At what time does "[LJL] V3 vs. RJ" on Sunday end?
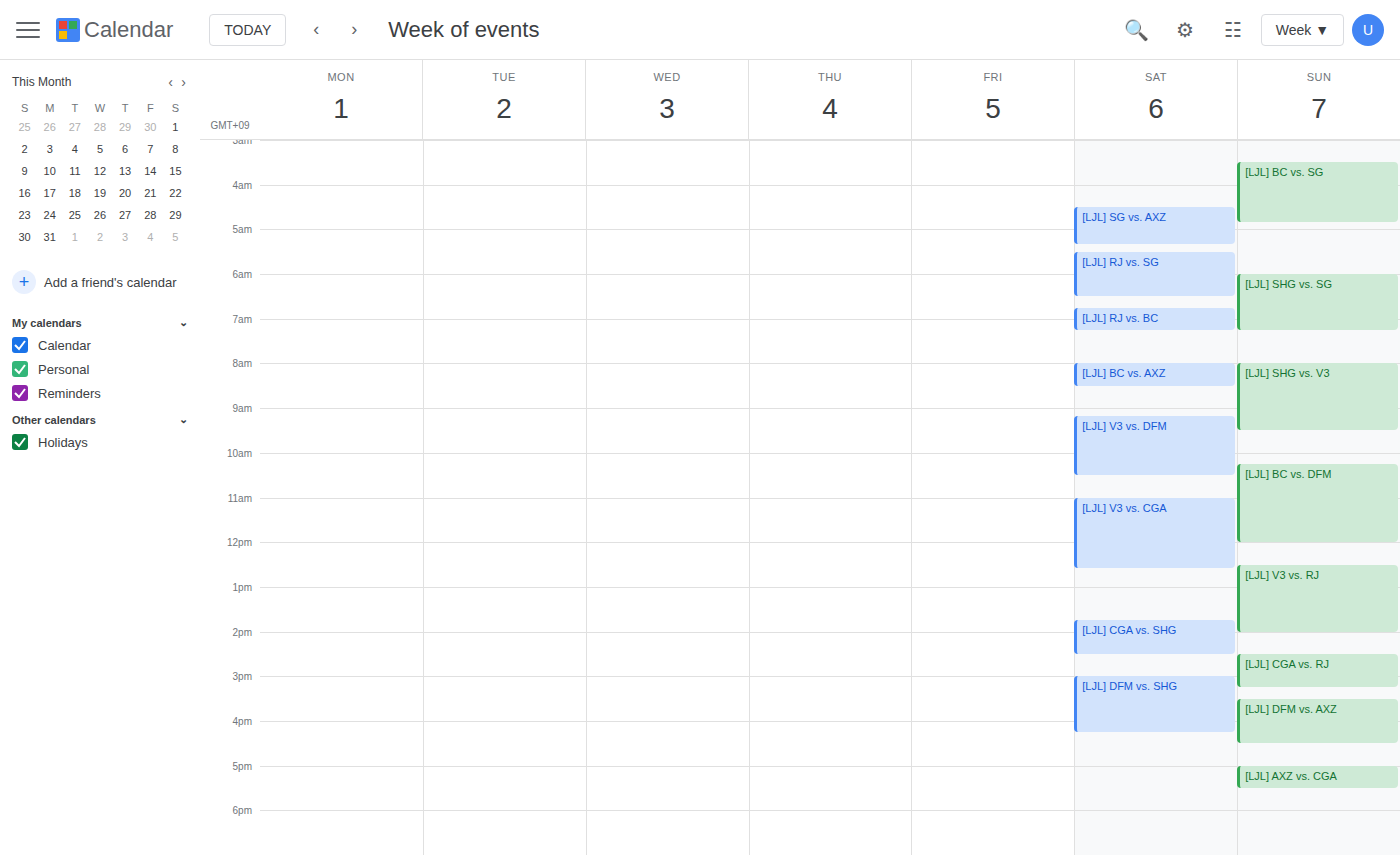
2:00 PM